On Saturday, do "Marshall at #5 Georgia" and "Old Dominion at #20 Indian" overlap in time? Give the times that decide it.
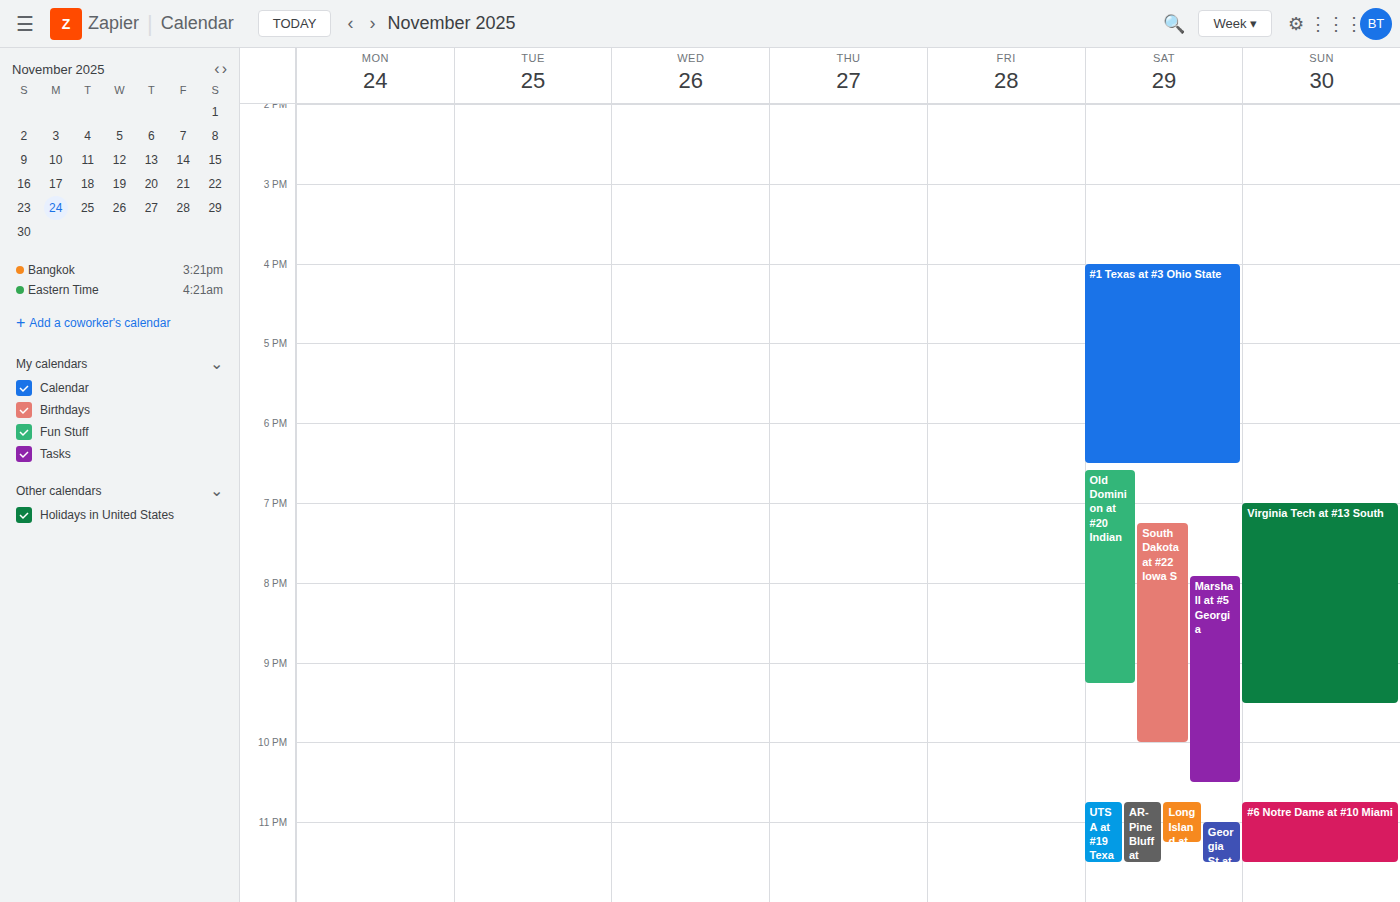
"Marshall at #5 Georgia" starts at 7:55 PM, before "Old Dominion at #20 Indian" ends at 9:15 PM -- they overlap.